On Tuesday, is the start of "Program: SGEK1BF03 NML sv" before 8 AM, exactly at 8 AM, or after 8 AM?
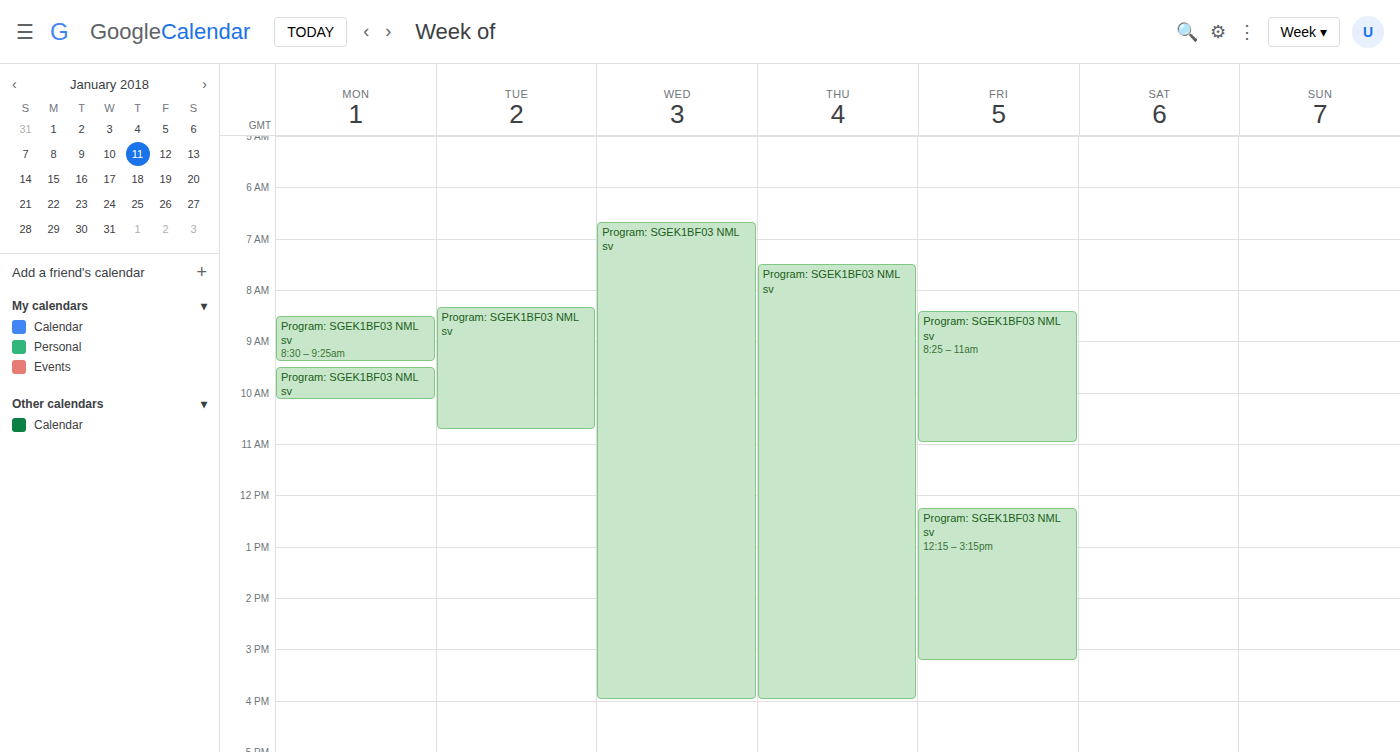
8:20 AM -- after 8 AM, 20 minutes below the 8 AM line.